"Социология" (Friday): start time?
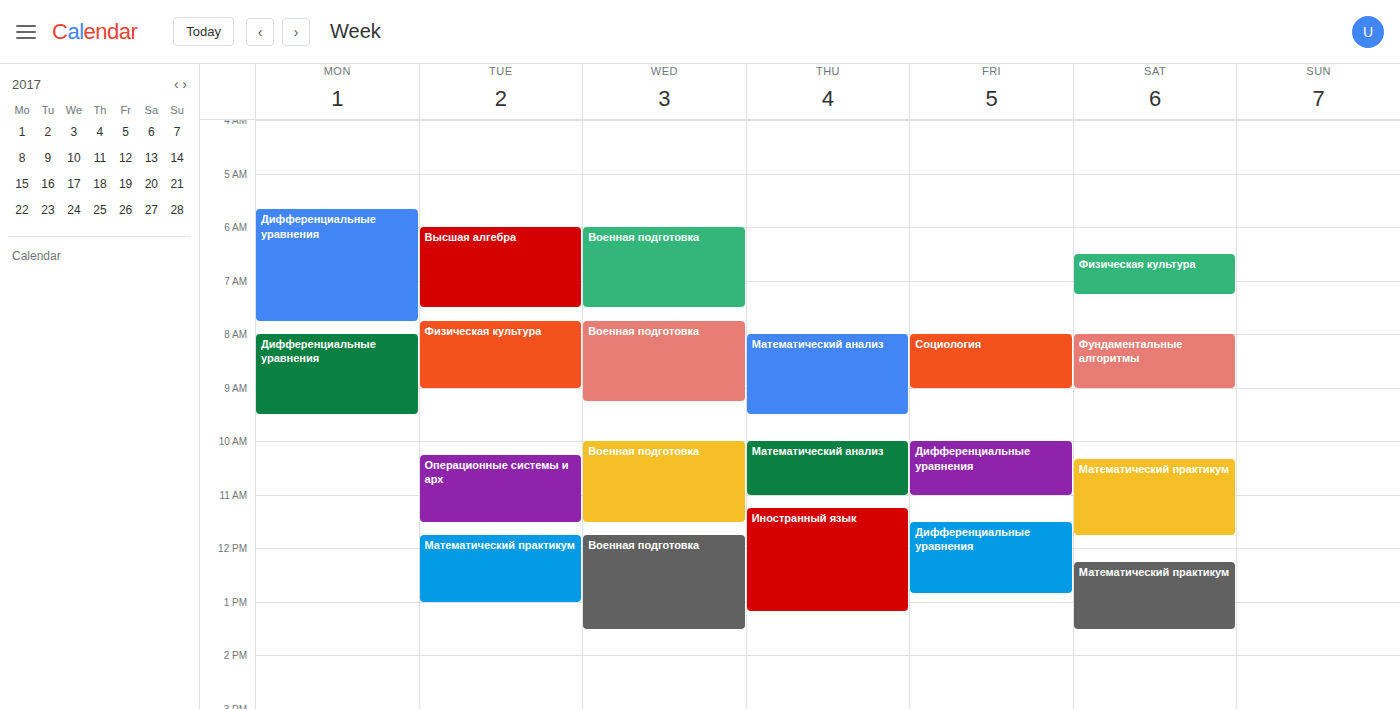
8:00 AM